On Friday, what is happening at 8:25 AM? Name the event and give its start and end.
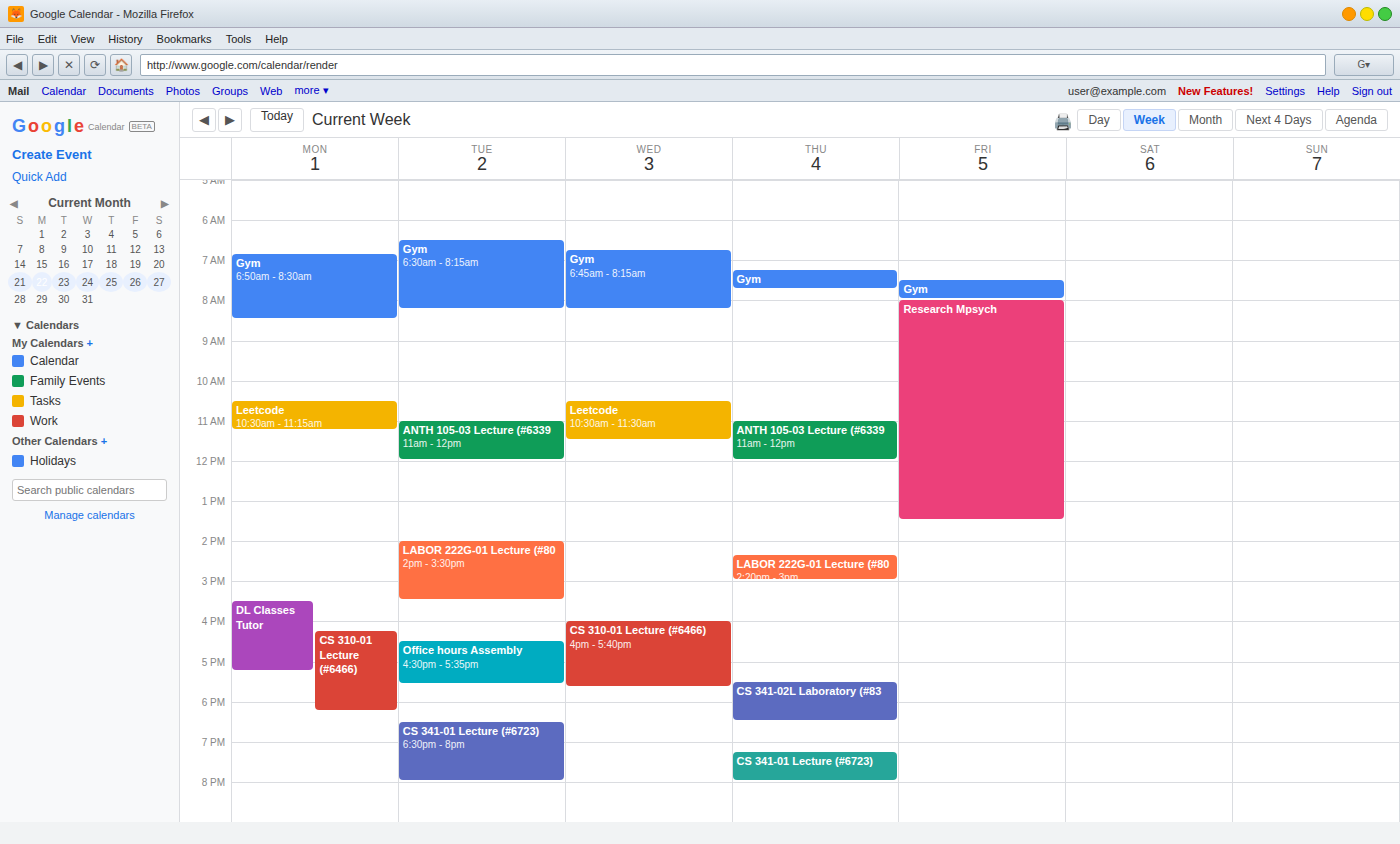
"Research Mpsych", 8:00 AM to 1:30 PM